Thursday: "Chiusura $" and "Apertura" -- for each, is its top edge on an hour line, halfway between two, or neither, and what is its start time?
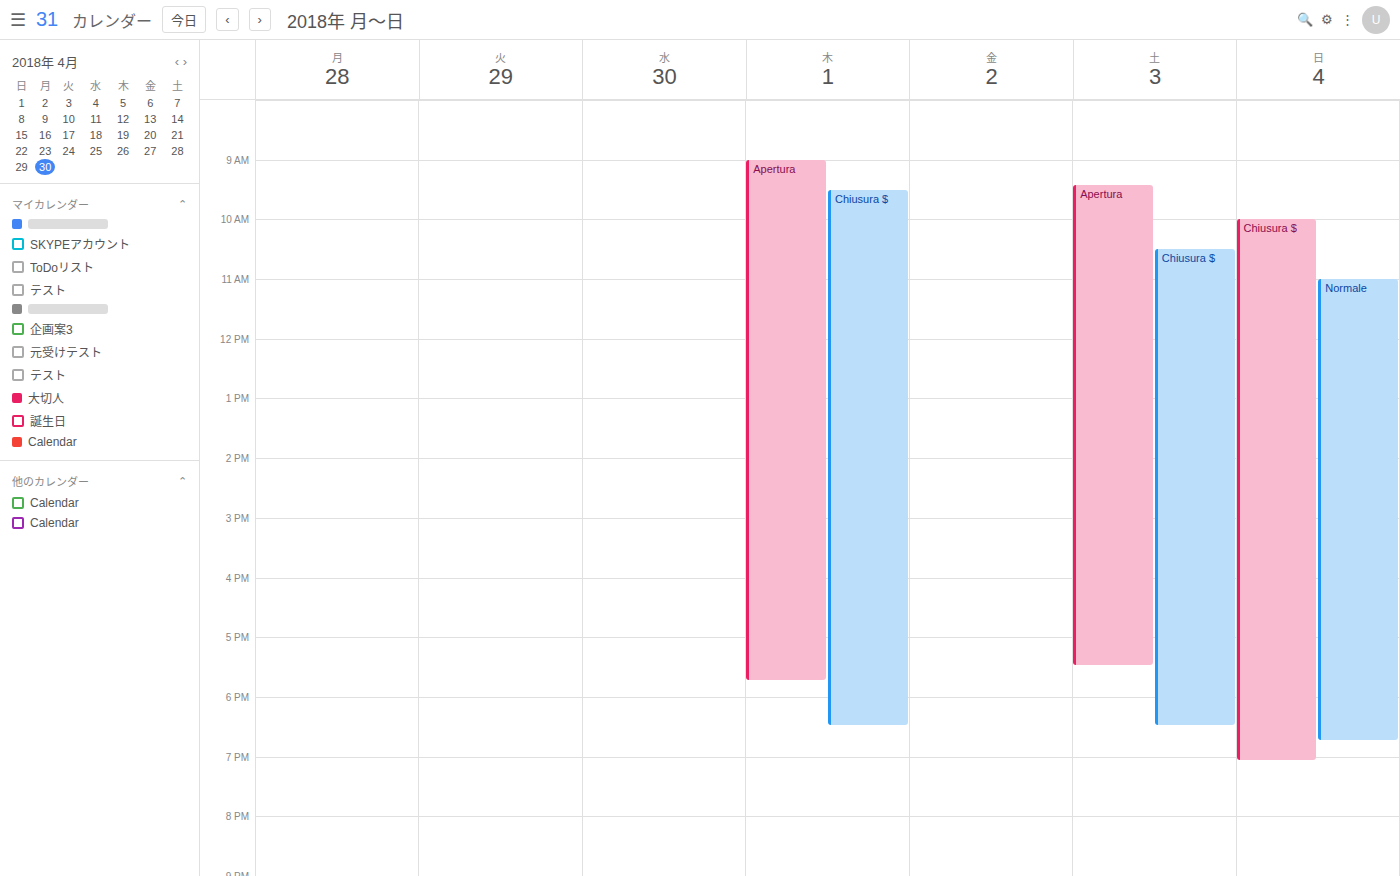
"Chiusura $": 9:30 AM, halfway between the 9 AM and 10 AM lines. "Apertura": 9:00 AM, exactly on the 9 AM line.